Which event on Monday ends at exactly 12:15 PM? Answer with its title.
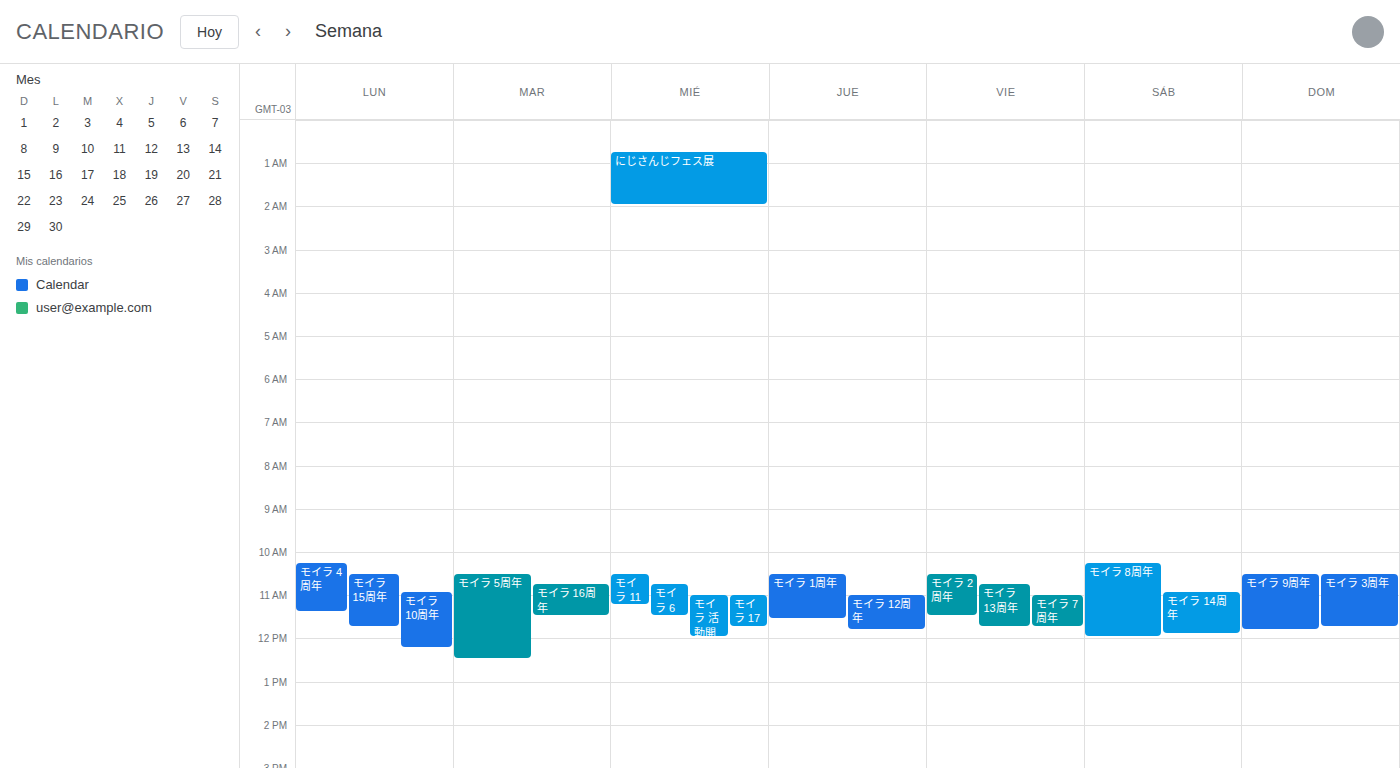
"モイラ 10周年"